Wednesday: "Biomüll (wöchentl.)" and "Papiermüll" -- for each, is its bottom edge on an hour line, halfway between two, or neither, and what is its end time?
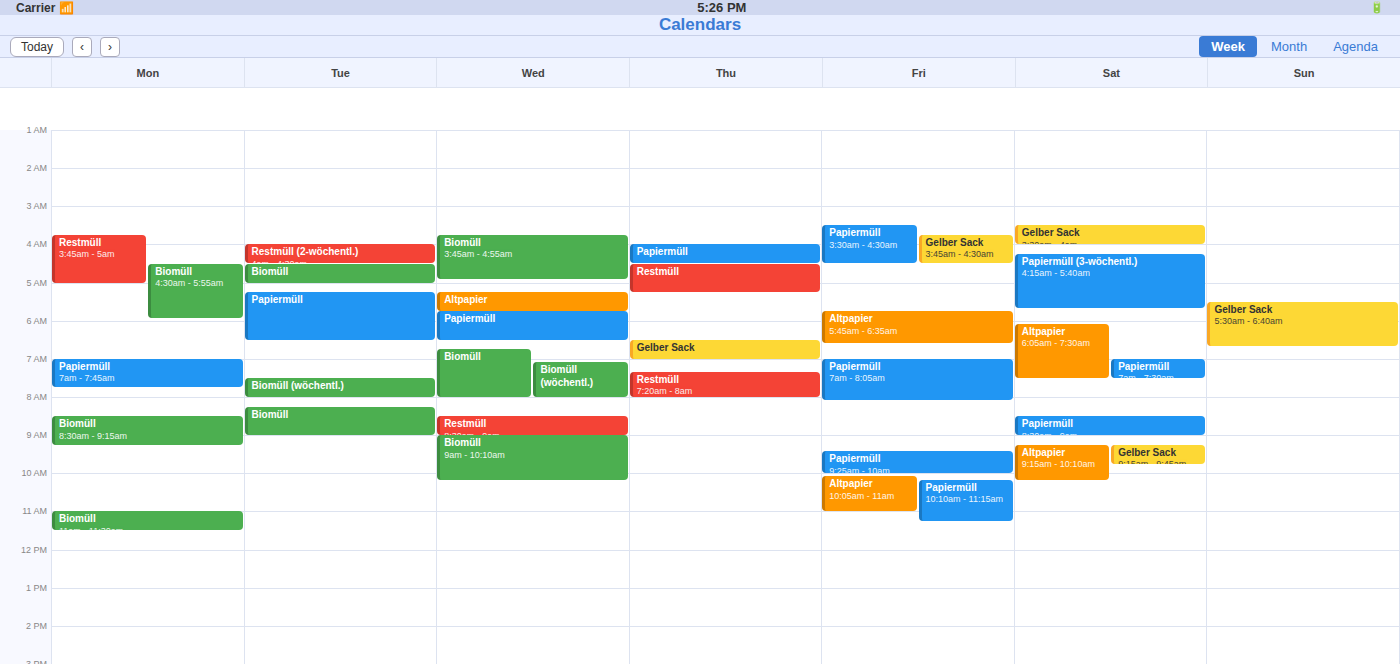
"Biomüll (wöchentl.)": 8:00 AM, exactly on the 8 AM line. "Papiermüll": 6:30 AM, halfway between the 6 AM and 7 AM lines.